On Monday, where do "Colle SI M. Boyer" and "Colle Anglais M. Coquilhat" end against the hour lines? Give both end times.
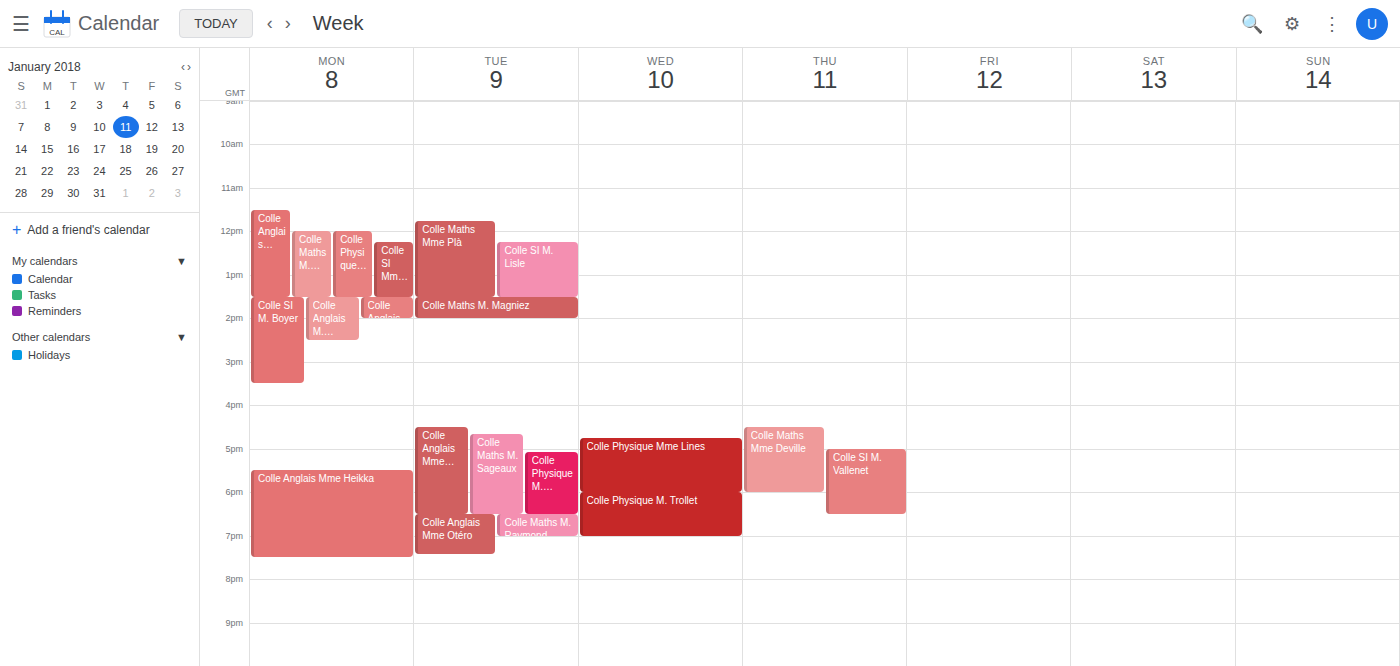
"Colle SI M. Boyer": 3:30 PM, halfway between the 3 PM and 4 PM lines. "Colle Anglais M. Coquilhat": 2:30 PM, halfway between the 2 PM and 3 PM lines.